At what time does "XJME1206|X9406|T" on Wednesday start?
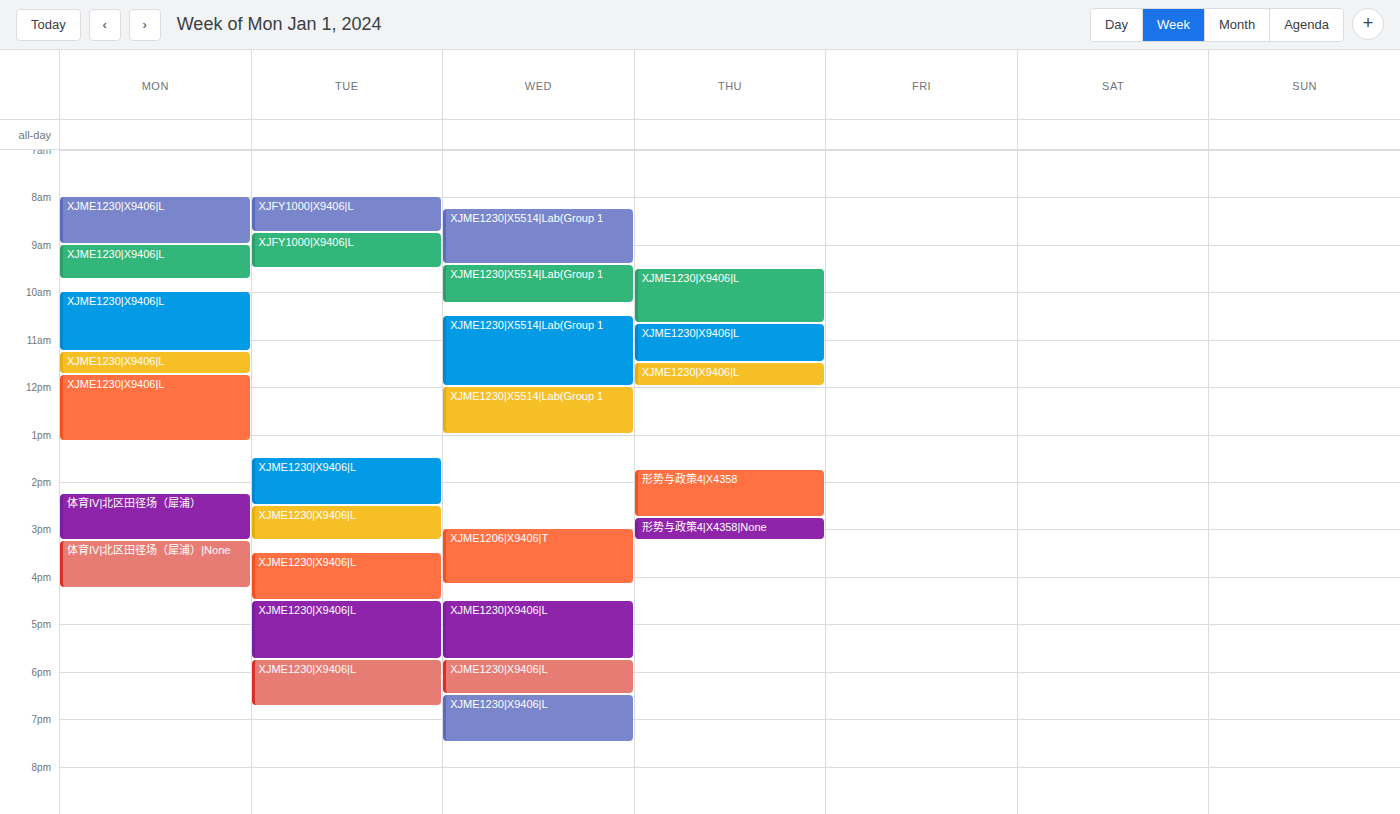
3:00 PM